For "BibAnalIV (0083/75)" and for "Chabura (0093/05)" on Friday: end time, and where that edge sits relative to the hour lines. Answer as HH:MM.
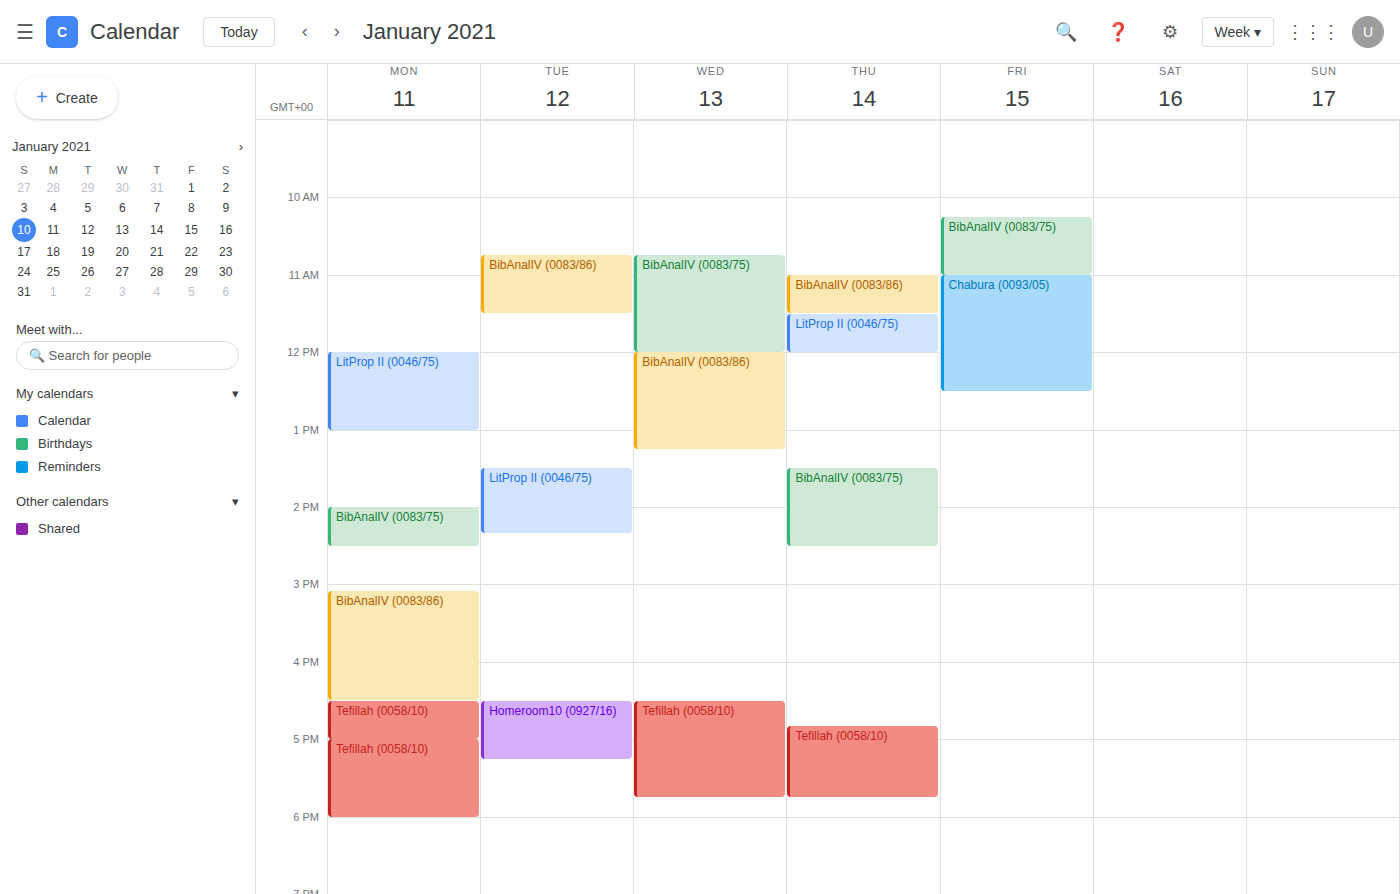
"BibAnalIV (0083/75)": 11:00, exactly on the 11:00 line. "Chabura (0093/05)": 12:30, halfway between the 12:00 and 13:00 lines.